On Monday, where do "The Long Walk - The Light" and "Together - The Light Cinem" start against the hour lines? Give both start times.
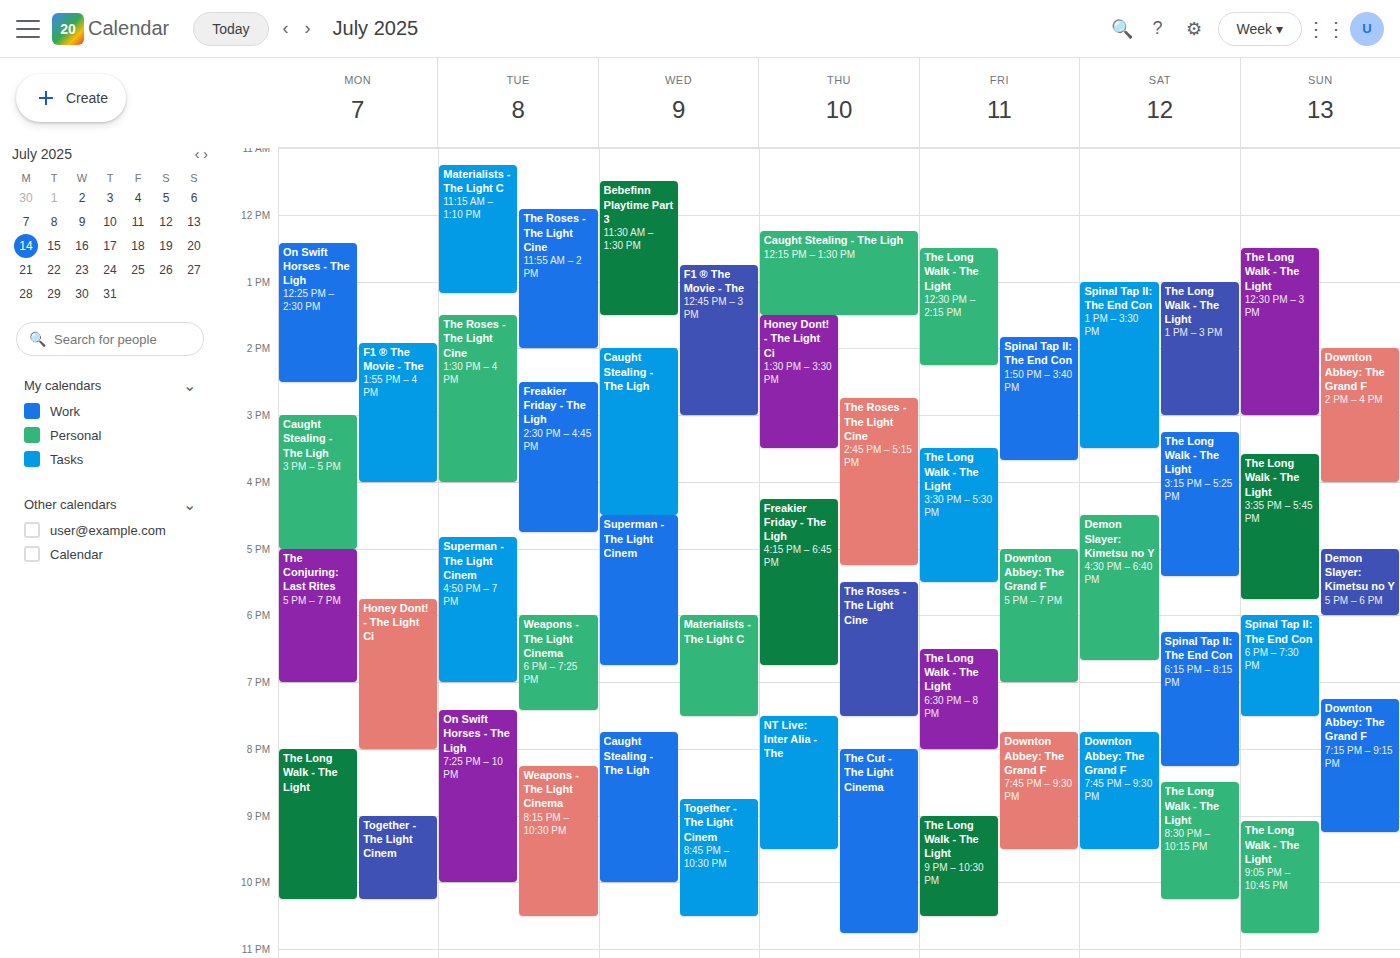
"The Long Walk - The Light": 8:00 PM, exactly on the 8 PM line. "Together - The Light Cinem": 9:00 PM, exactly on the 9 PM line.